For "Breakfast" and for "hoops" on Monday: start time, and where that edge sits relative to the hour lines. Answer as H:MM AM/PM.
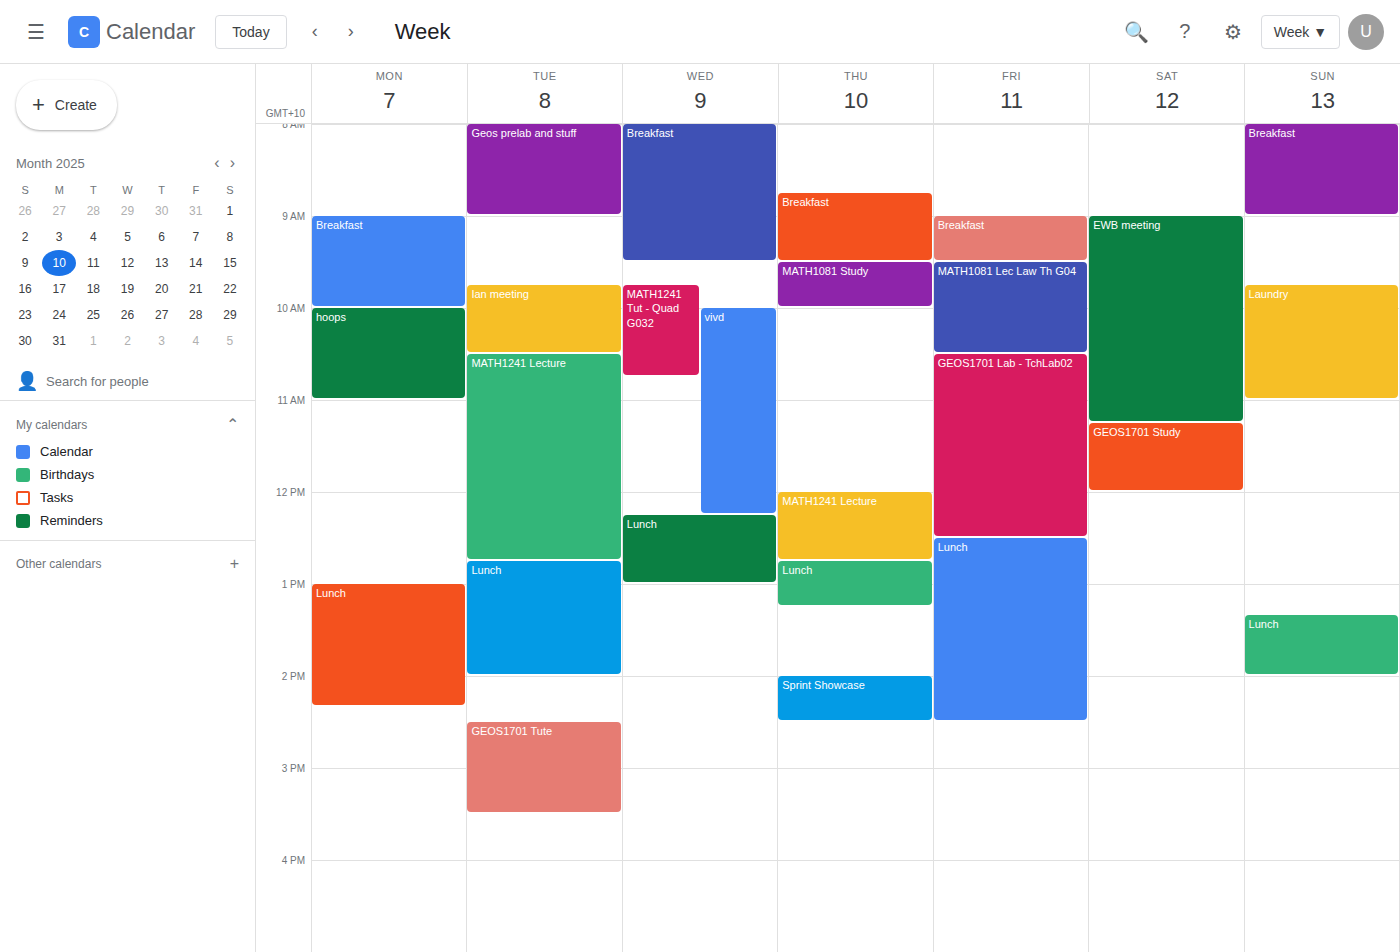
"Breakfast": 9:00 AM, exactly on the 9 AM line. "hoops": 10:00 AM, exactly on the 10 AM line.